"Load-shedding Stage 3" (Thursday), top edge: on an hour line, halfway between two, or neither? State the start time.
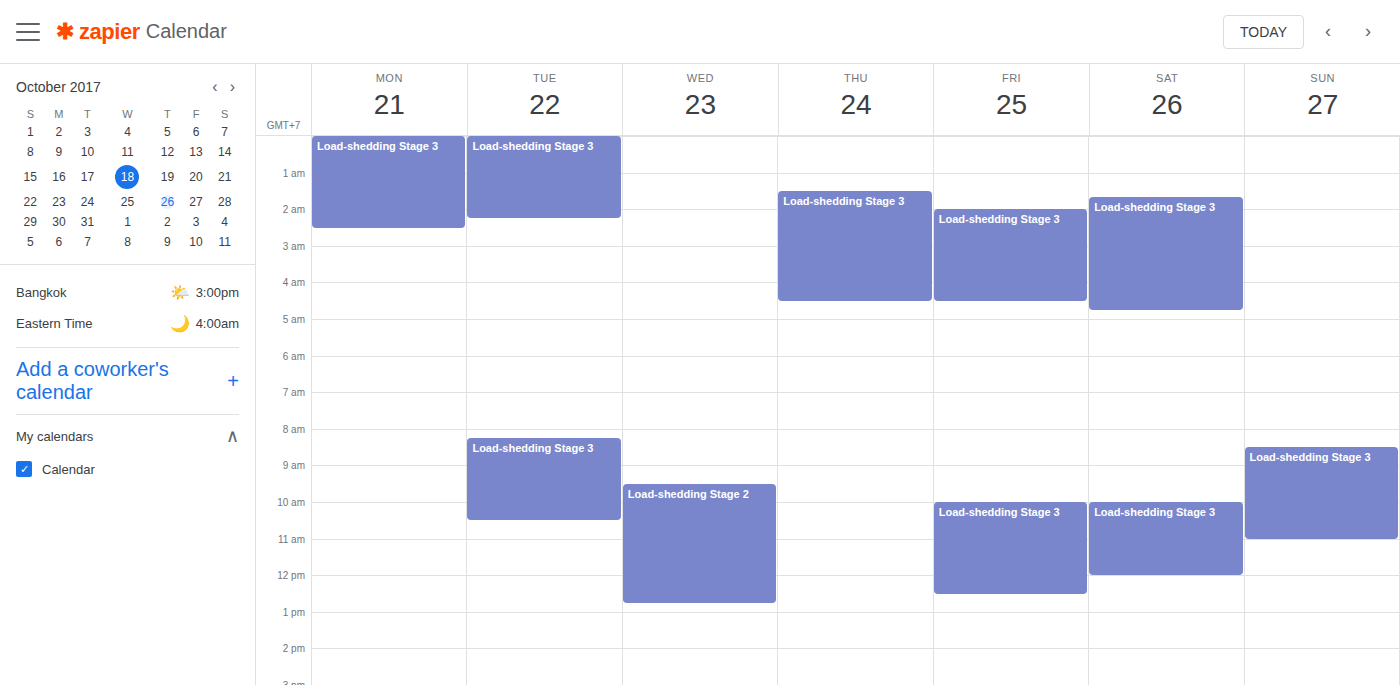
1:30 AM -- halfway between the 1 AM and 2 AM lines.